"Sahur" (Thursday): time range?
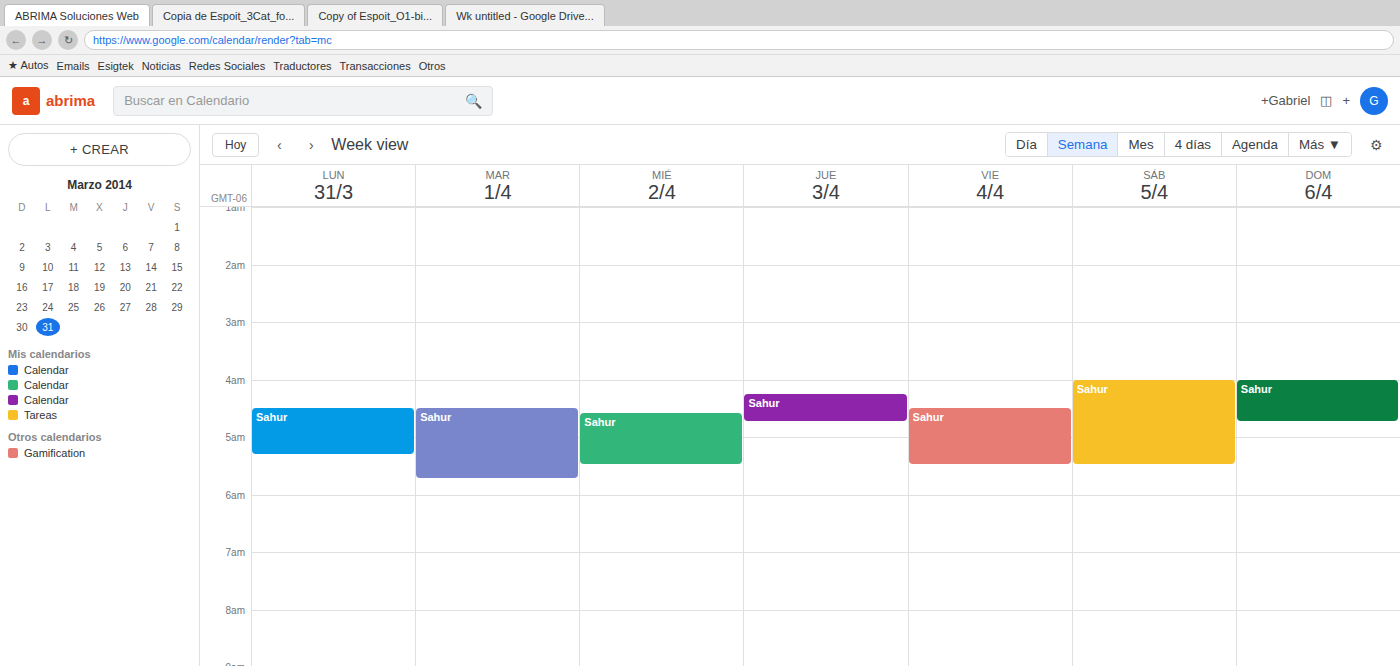
4:15 AM to 4:45 AM